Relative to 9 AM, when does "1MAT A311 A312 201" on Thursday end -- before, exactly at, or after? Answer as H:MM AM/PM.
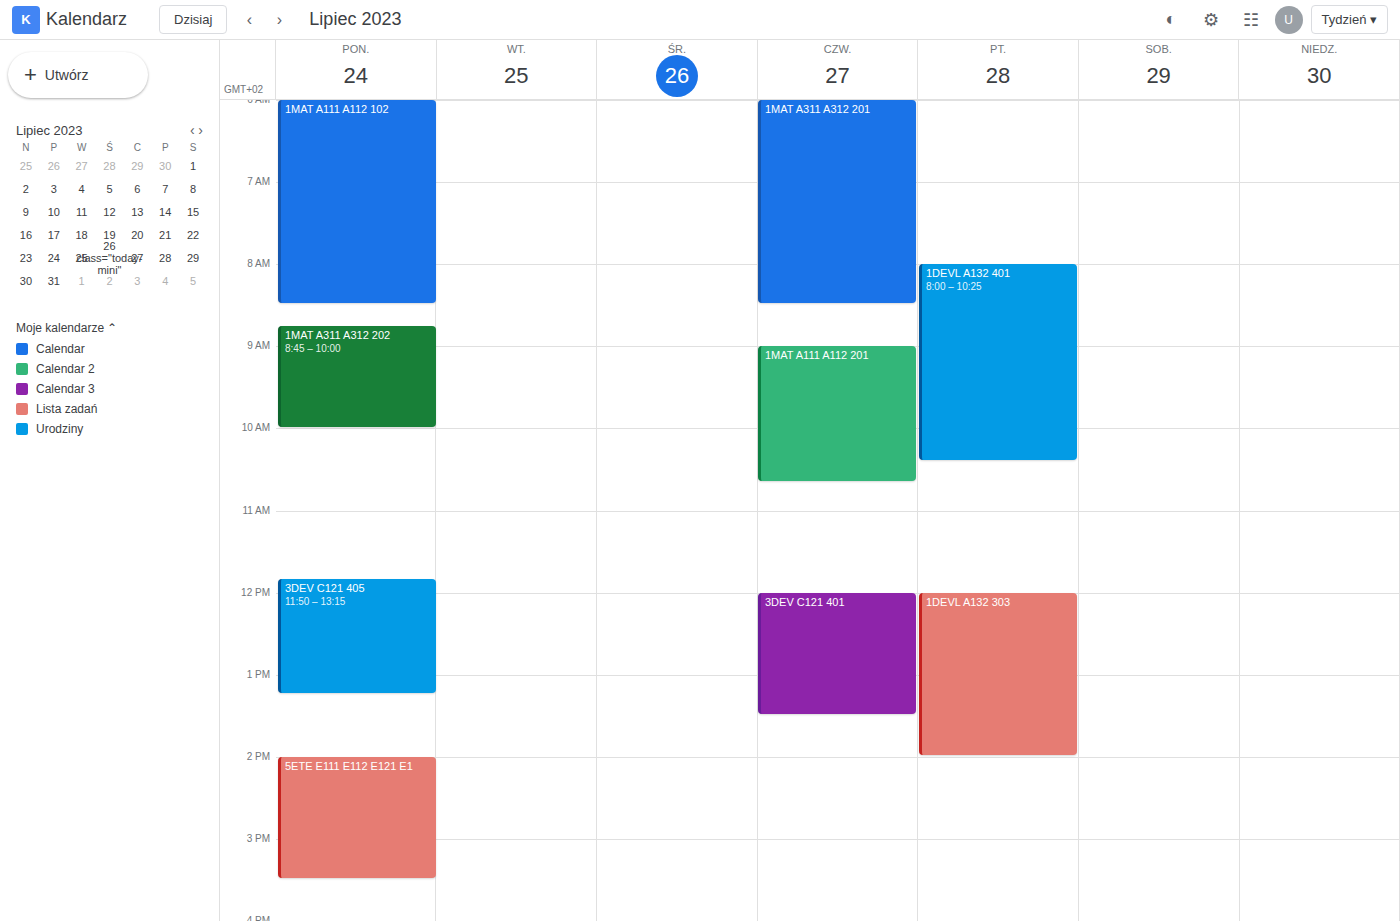
8:30 AM -- before 9 AM, 30 minutes above the 9 AM line.